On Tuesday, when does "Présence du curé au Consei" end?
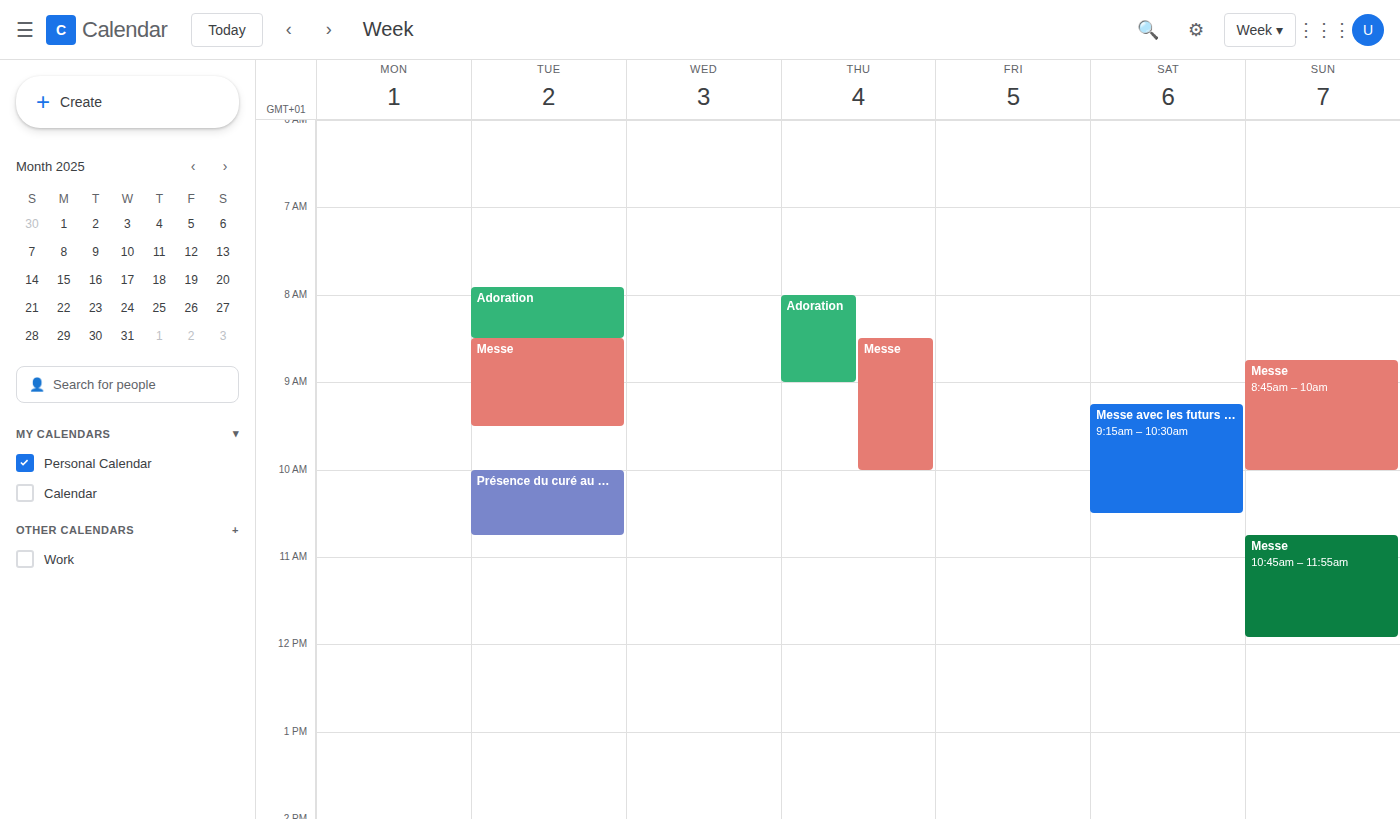
10:45 AM